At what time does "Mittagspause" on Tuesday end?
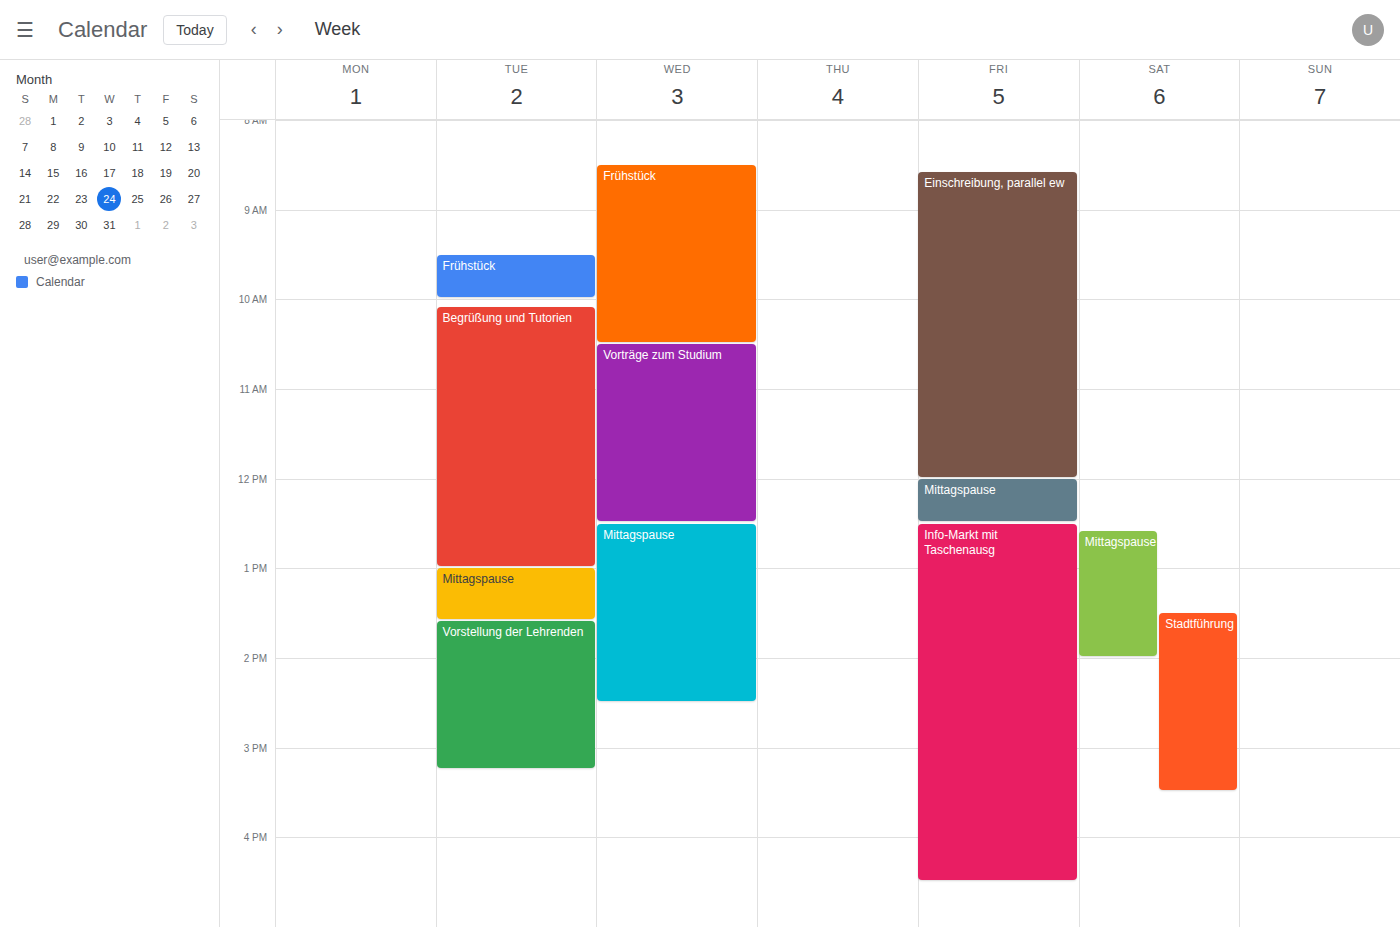
1:35 PM